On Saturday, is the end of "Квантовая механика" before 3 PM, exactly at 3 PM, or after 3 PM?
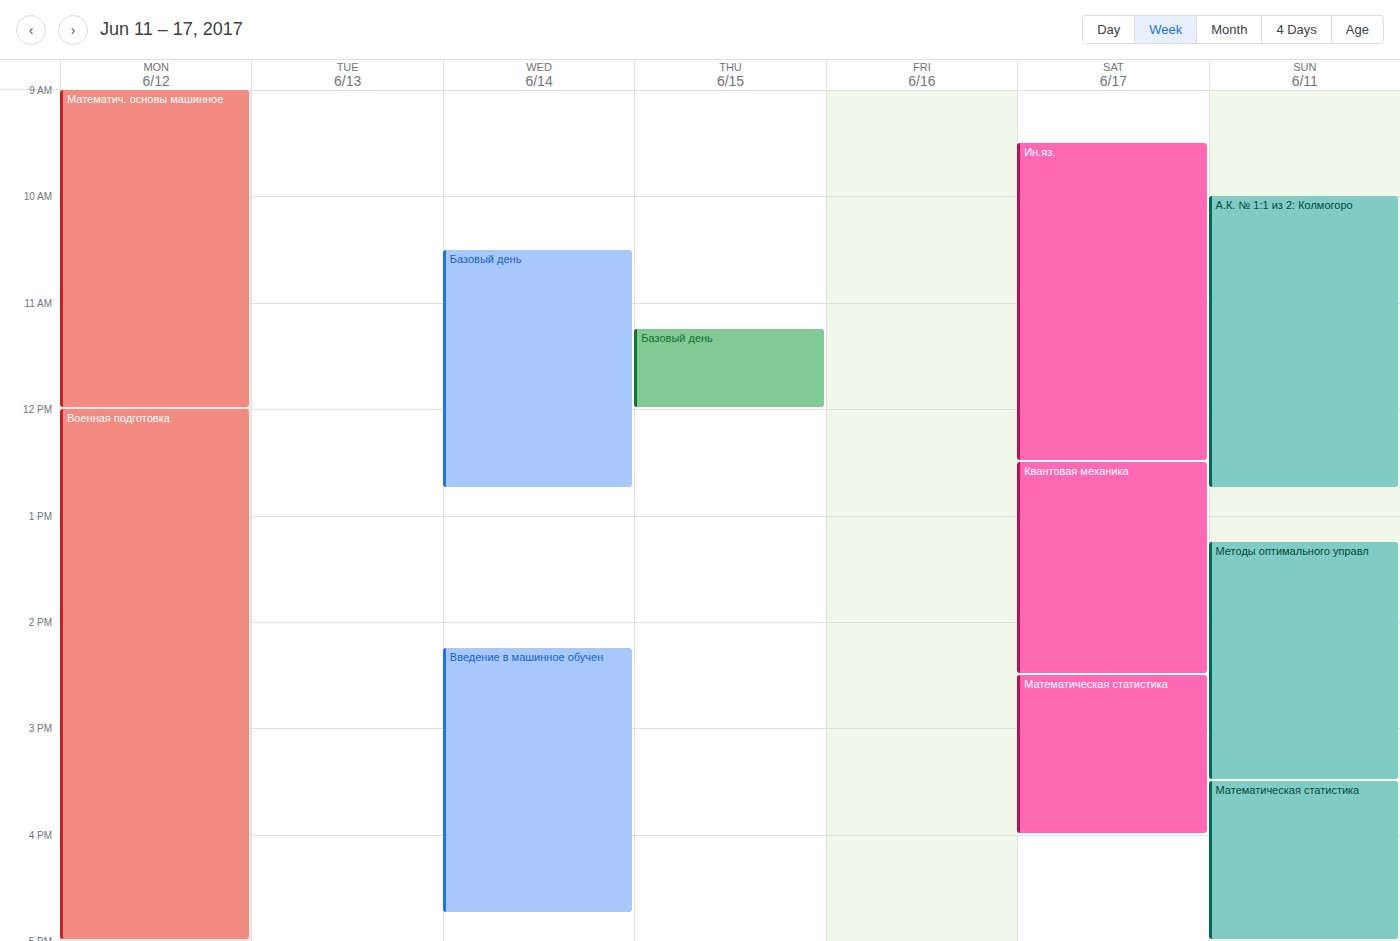
2:30 PM -- before 3 PM, 30 minutes above the 3 PM line.